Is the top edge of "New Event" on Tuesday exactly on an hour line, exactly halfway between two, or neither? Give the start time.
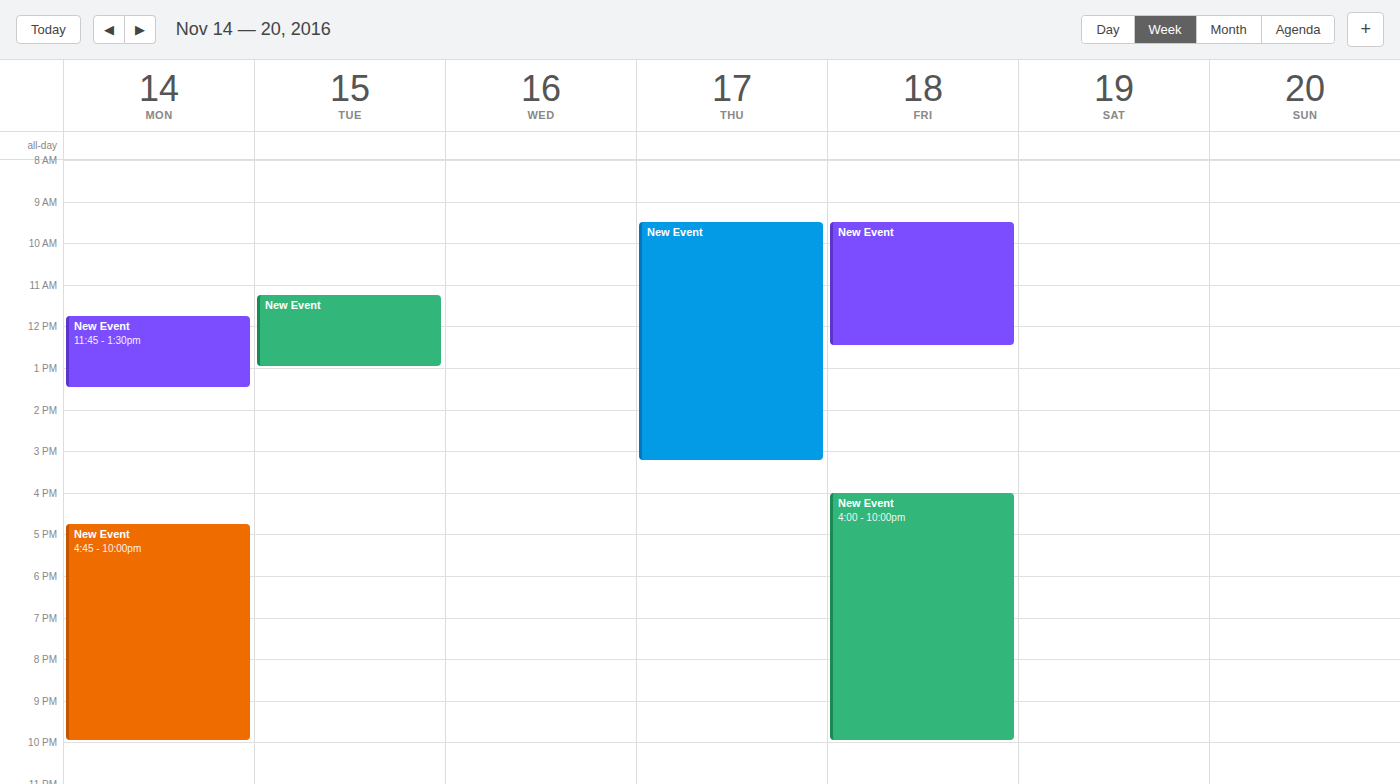
11:15 -- neither: a quarter of the way from the 11:00 line to the 12:00 line.